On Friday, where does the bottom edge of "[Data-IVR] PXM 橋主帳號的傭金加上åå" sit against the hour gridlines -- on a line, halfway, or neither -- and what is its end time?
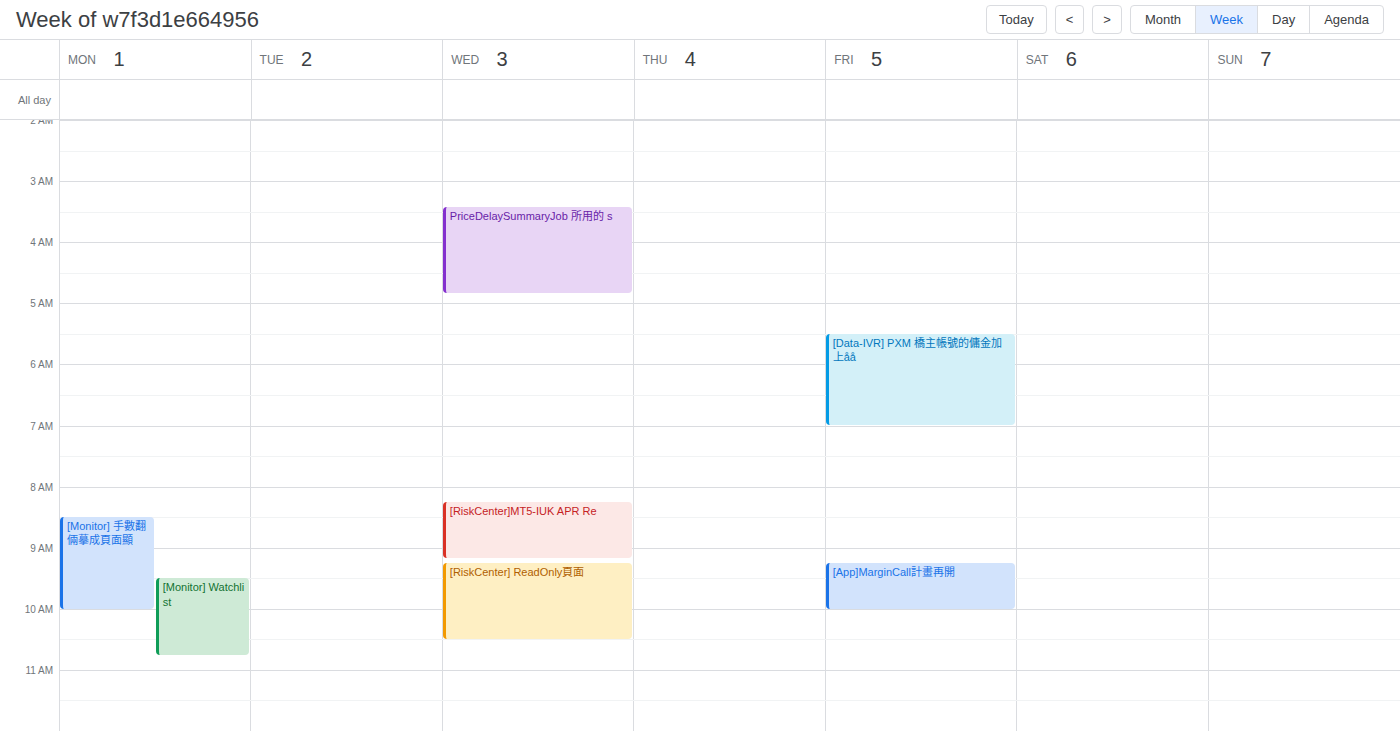
7:00 AM -- exactly on the 7 AM line.